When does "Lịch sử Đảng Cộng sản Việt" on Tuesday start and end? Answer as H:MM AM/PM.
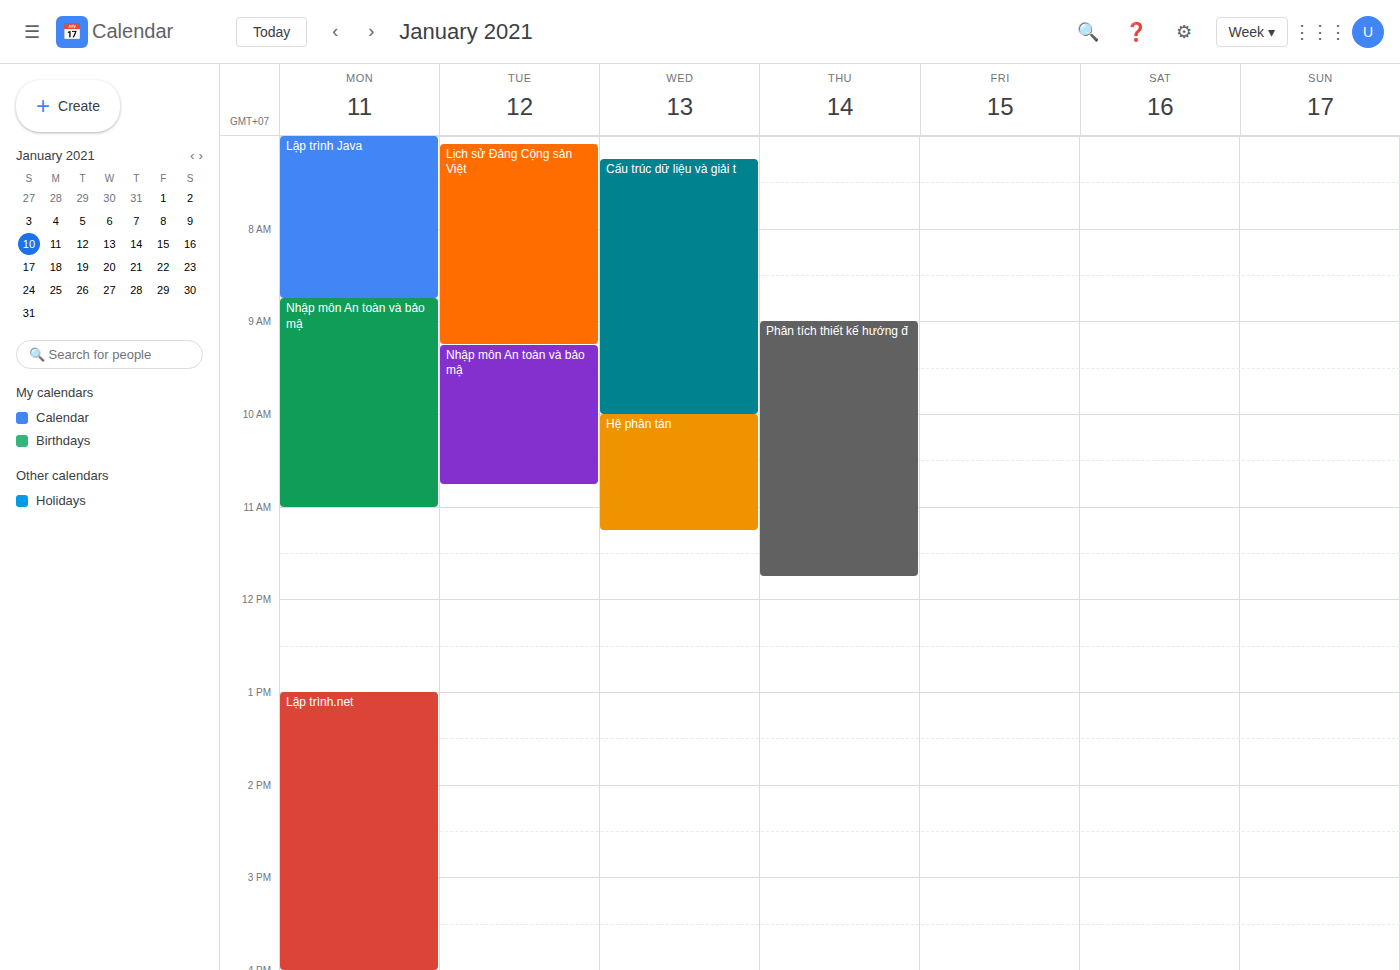
7:05 AM to 9:15 AM